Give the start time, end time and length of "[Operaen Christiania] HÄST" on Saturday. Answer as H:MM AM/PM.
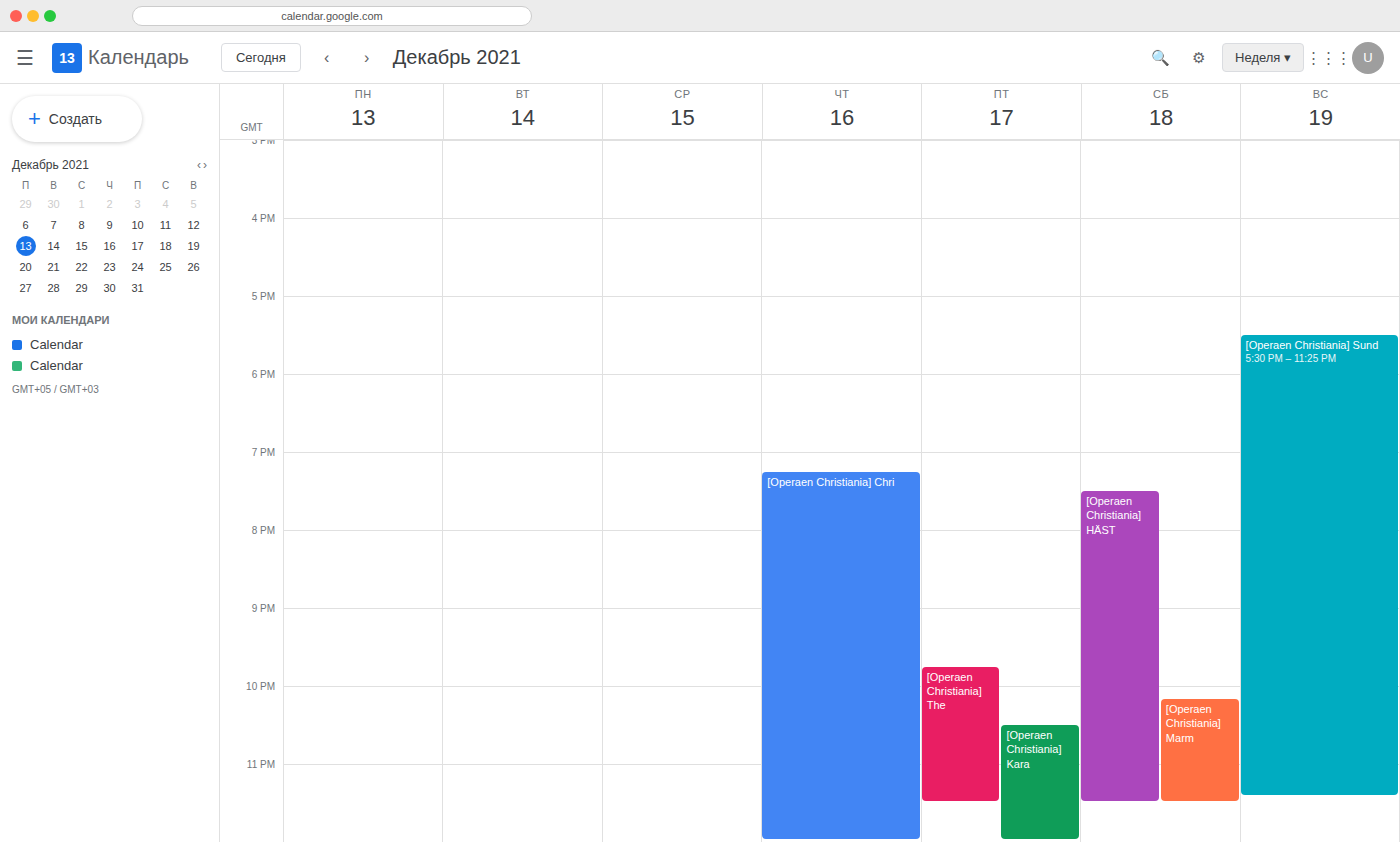
7:30 PM to 11:30 PM, 4 hours